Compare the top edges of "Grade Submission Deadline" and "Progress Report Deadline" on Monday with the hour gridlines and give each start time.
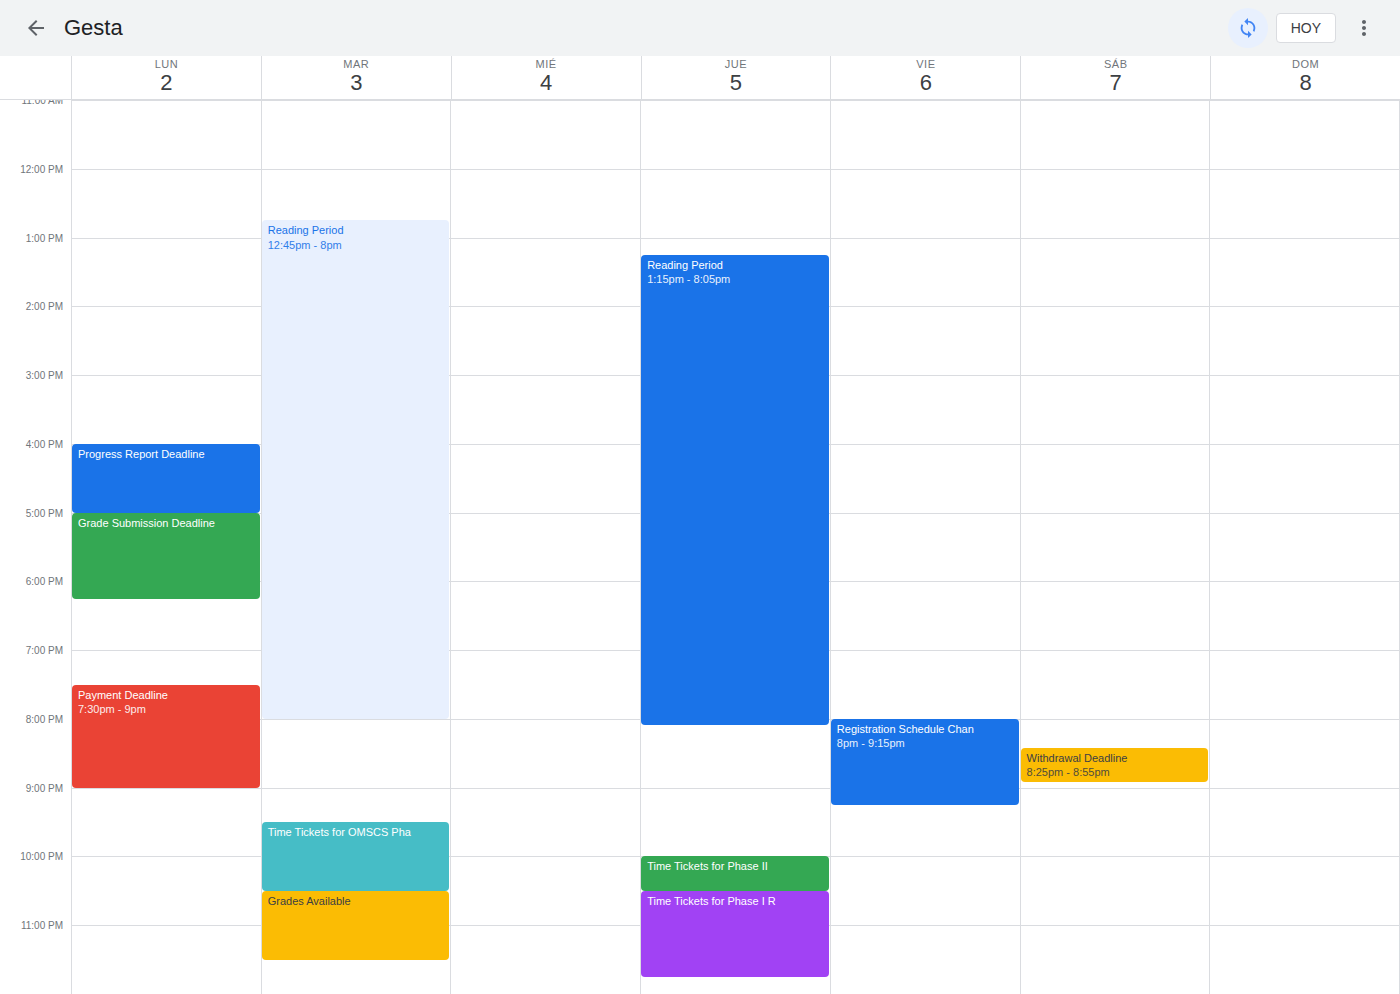
"Grade Submission Deadline": 5:00 PM, exactly on the 5 PM line. "Progress Report Deadline": 4:00 PM, exactly on the 4 PM line.